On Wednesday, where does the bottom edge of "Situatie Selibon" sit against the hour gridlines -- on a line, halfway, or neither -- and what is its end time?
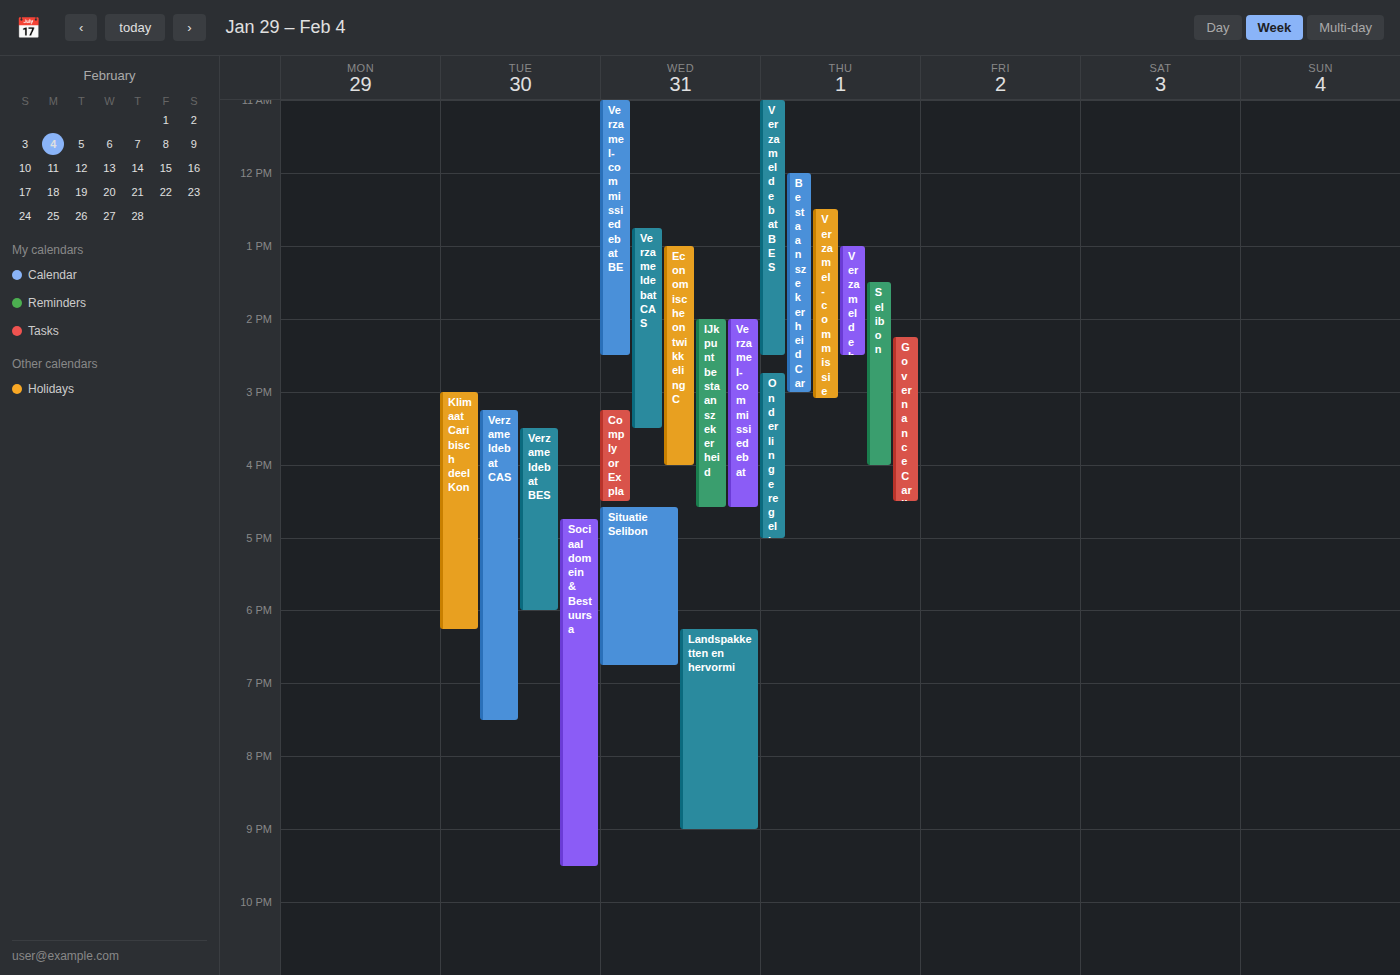
6:45 PM -- neither: three quarters of the way from the 6 PM line to the 7 PM line.